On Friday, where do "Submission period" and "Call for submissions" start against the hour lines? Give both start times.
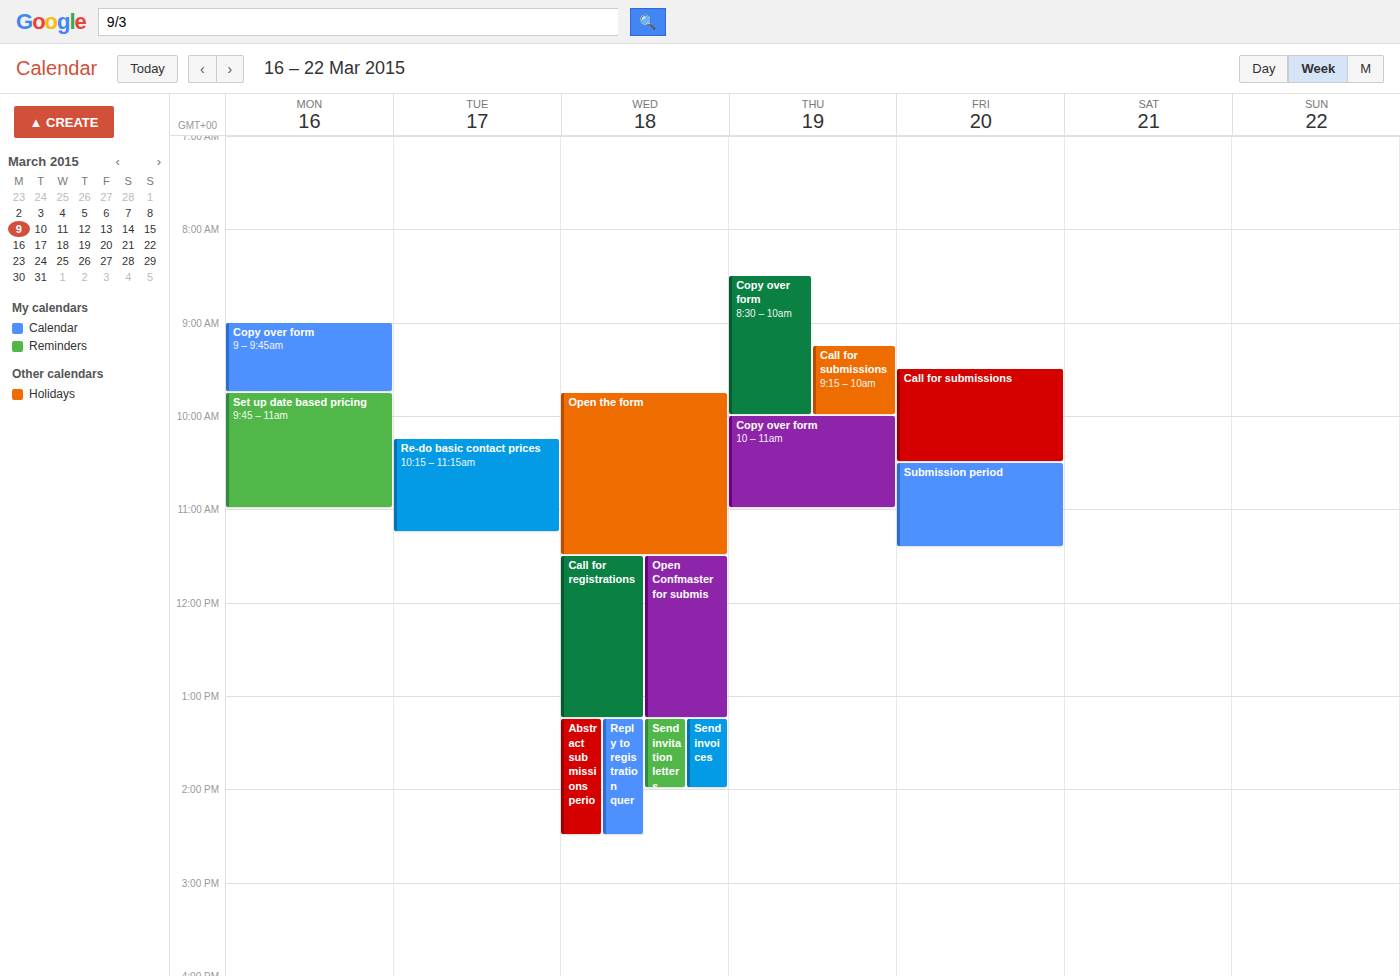
"Submission period": 10:30, halfway between the 10:00 and 11:00 lines. "Call for submissions": 09:30, halfway between the 09:00 and 10:00 lines.